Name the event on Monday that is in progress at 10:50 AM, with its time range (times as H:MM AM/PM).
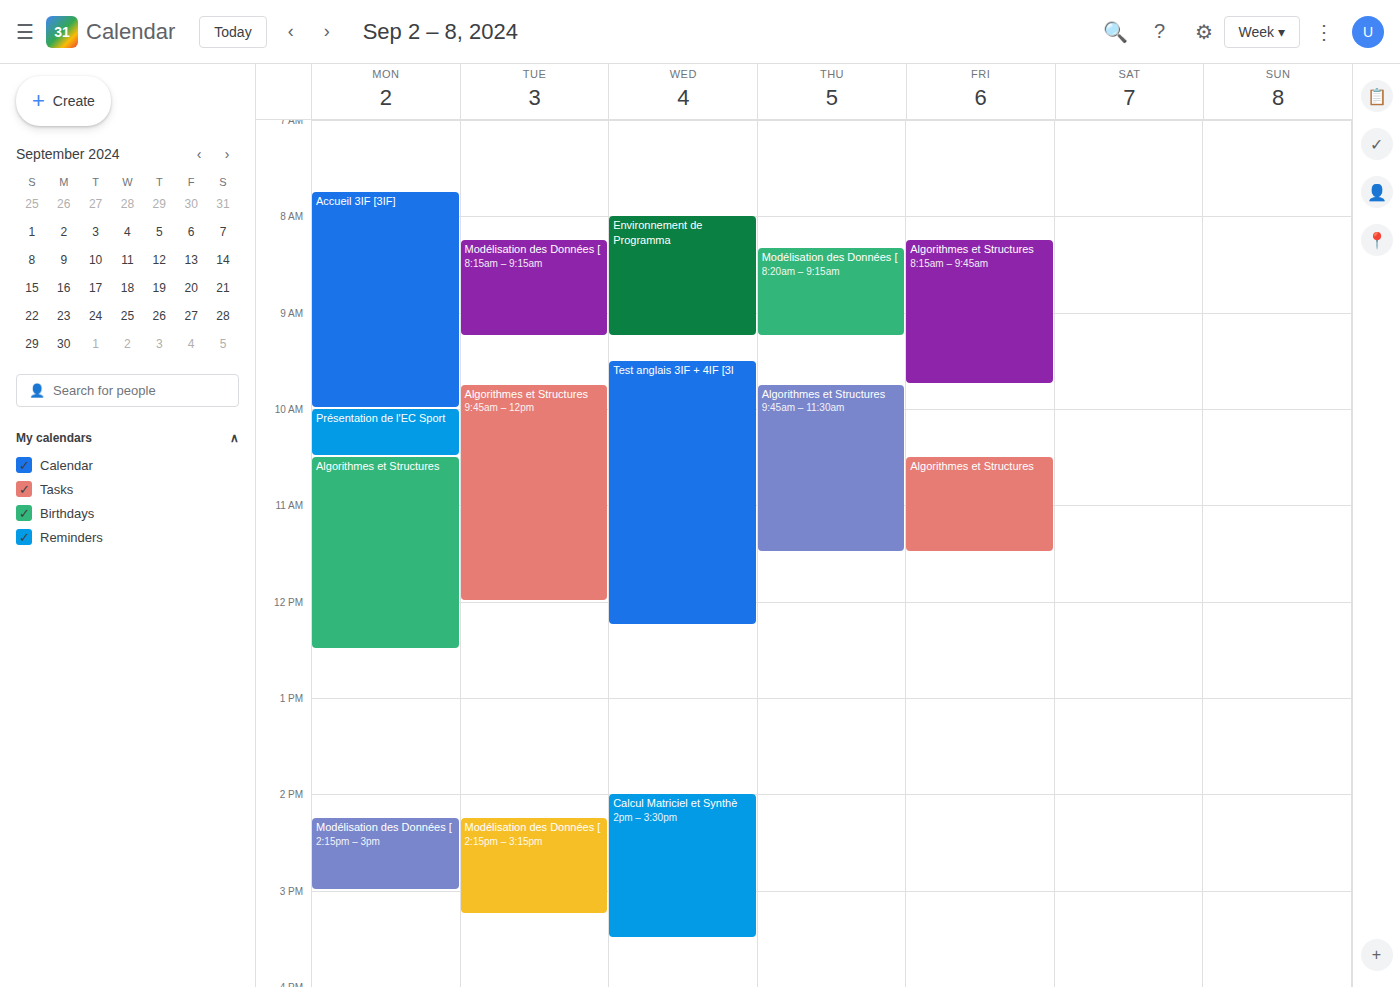
"Algorithmes et Structures", 10:30 AM to 12:30 PM